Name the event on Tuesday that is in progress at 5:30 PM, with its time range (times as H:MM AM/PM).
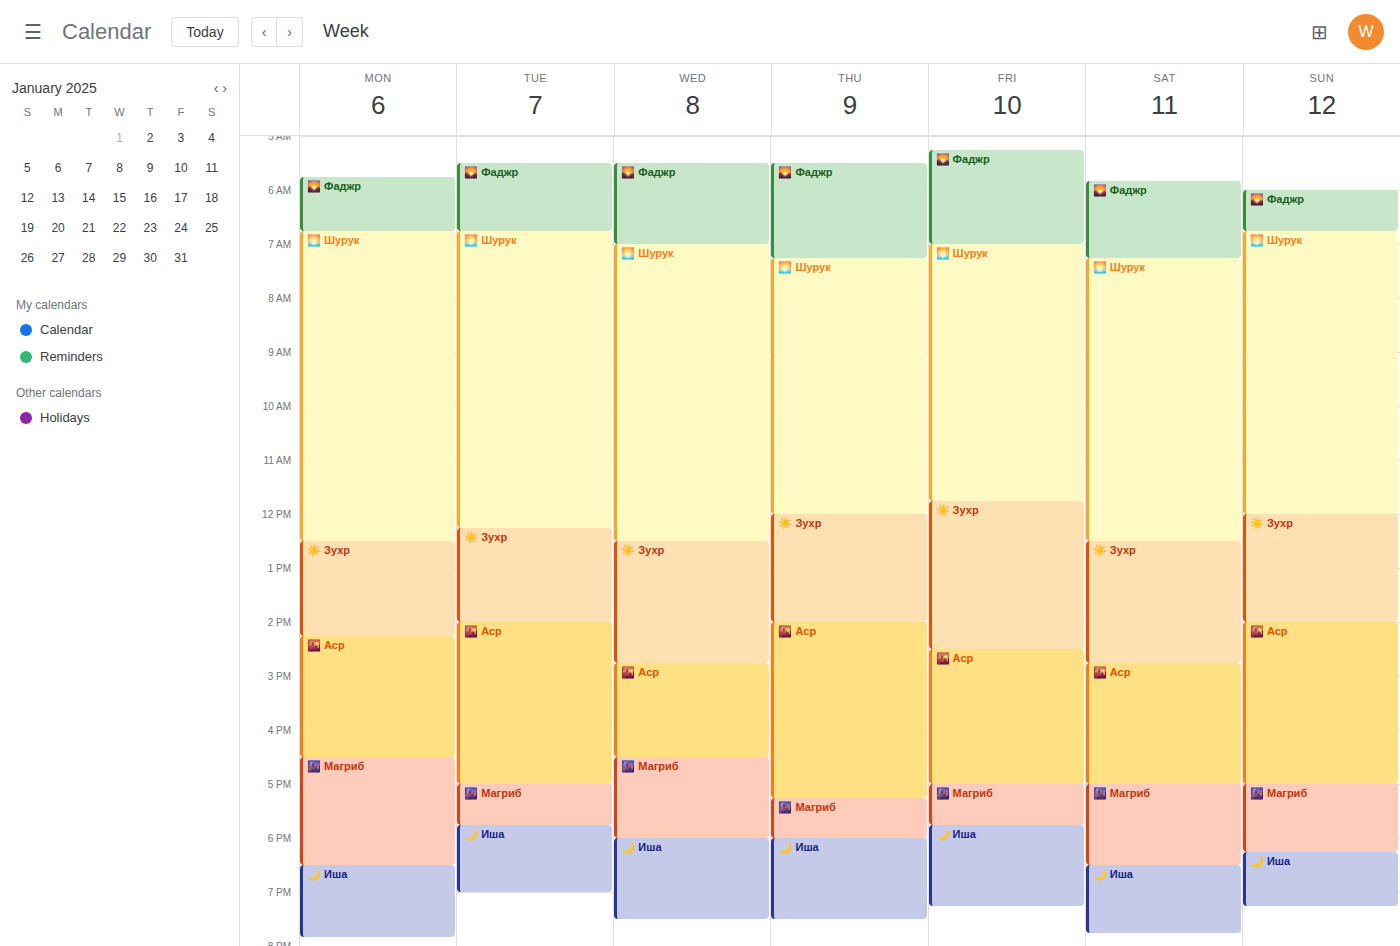
"🌆 Магриб", 5:00 PM to 5:45 PM